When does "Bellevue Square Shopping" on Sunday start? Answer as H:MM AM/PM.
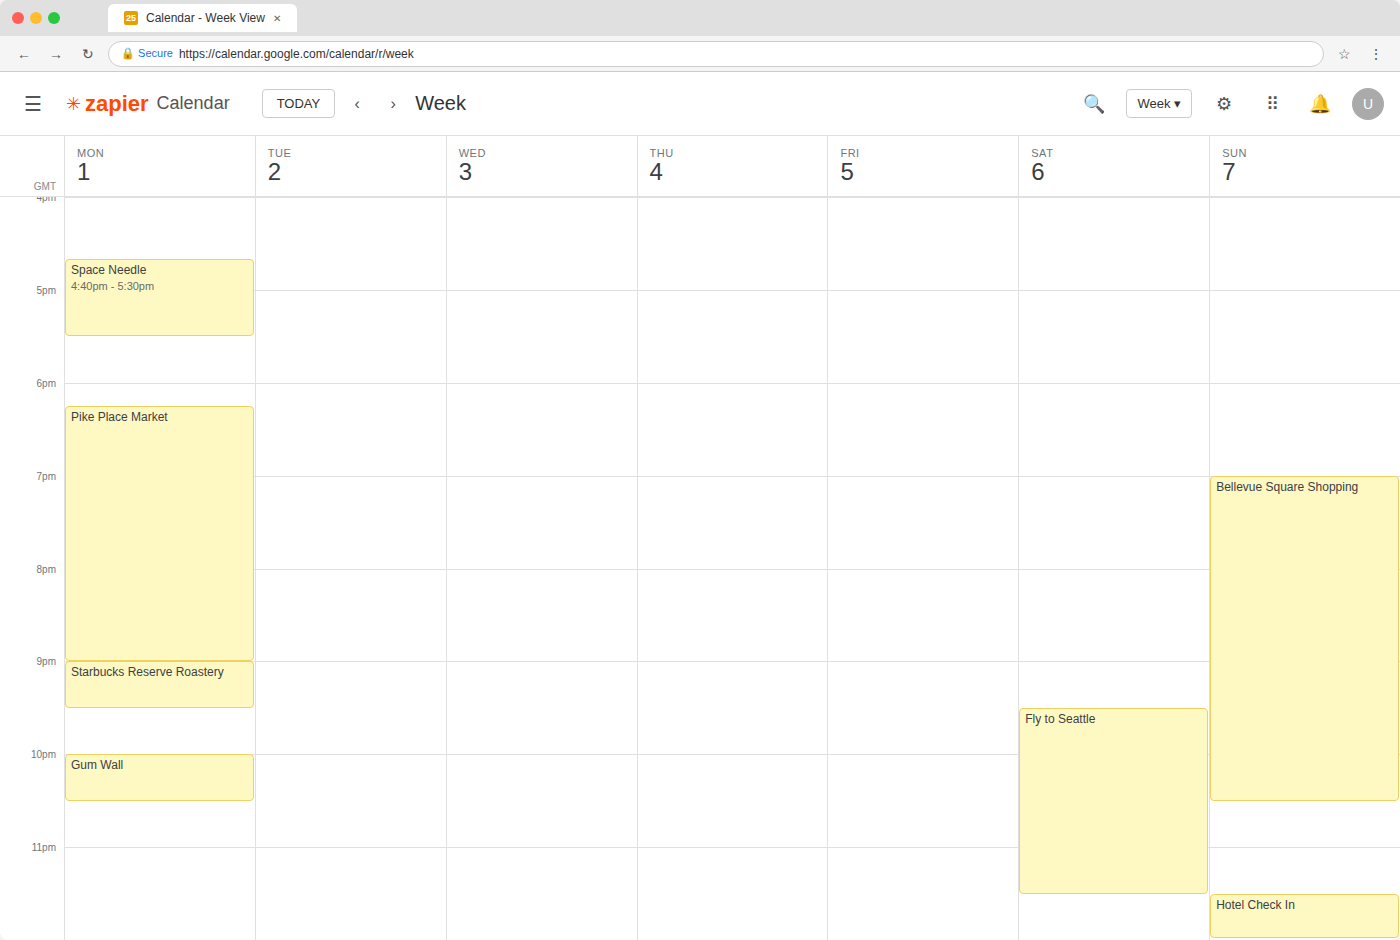
7:00 PM